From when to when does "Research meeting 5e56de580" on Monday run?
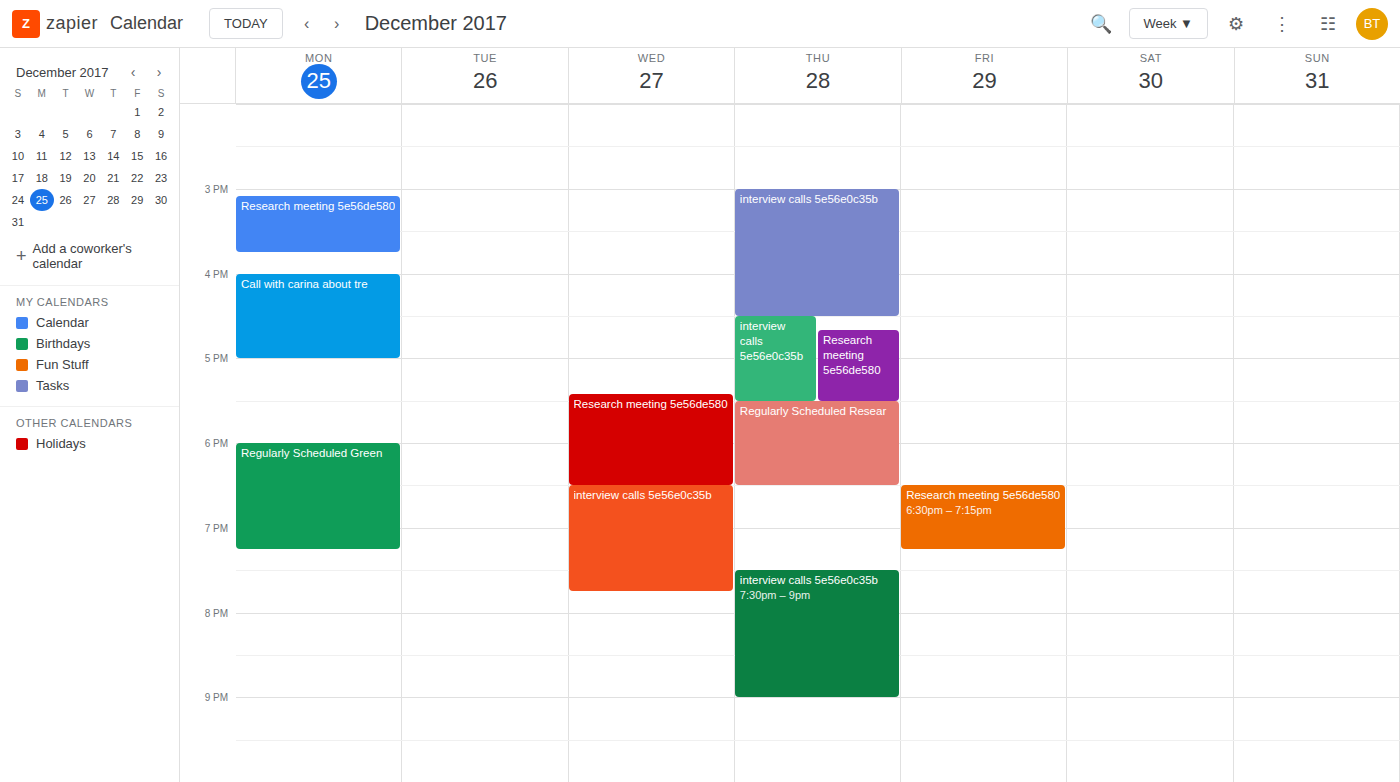
3:05 PM to 3:45 PM